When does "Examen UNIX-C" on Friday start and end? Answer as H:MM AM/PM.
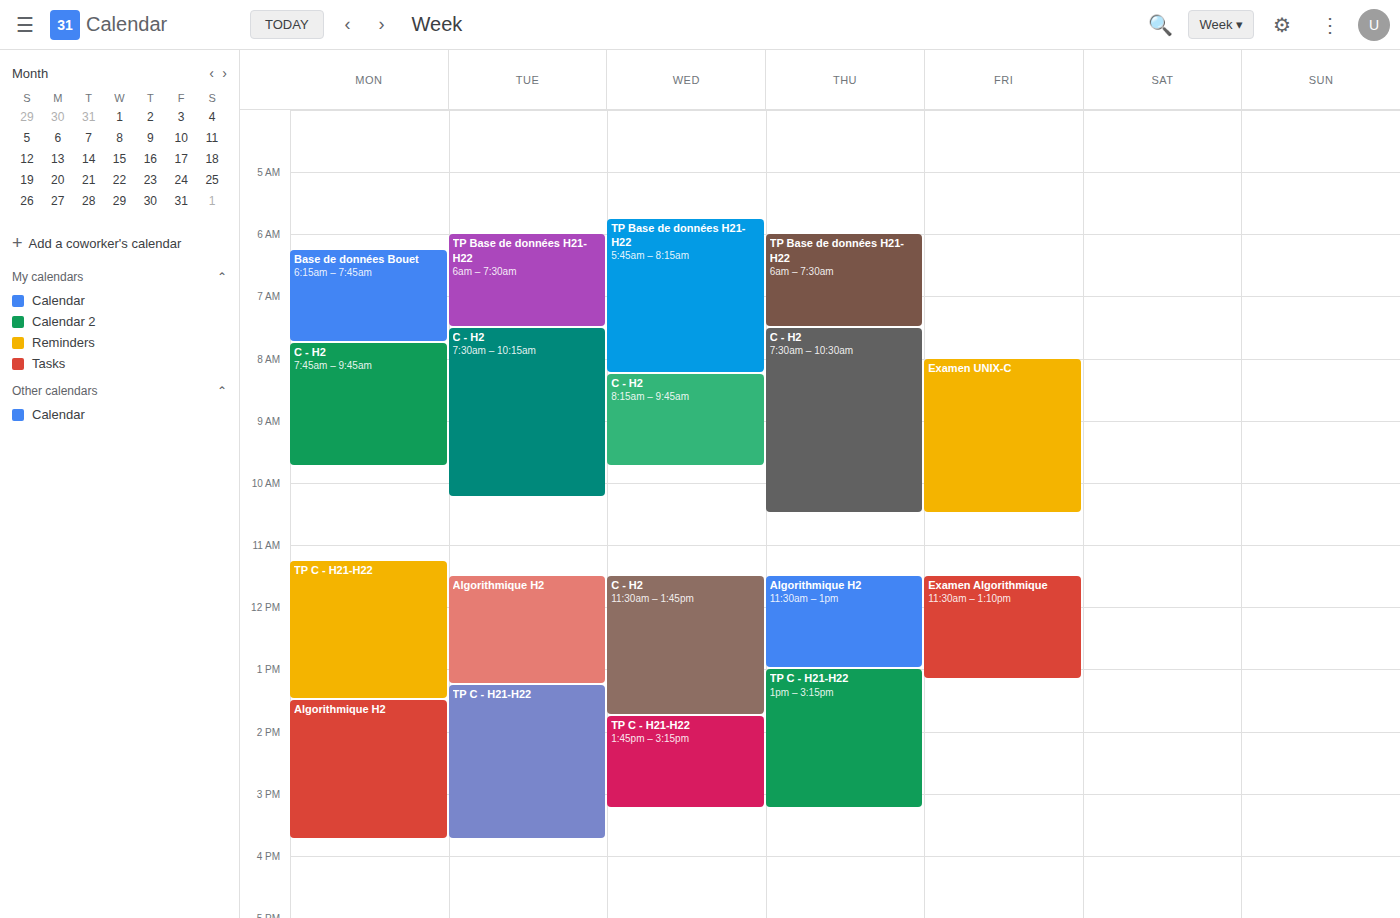
8:00 AM to 10:30 AM